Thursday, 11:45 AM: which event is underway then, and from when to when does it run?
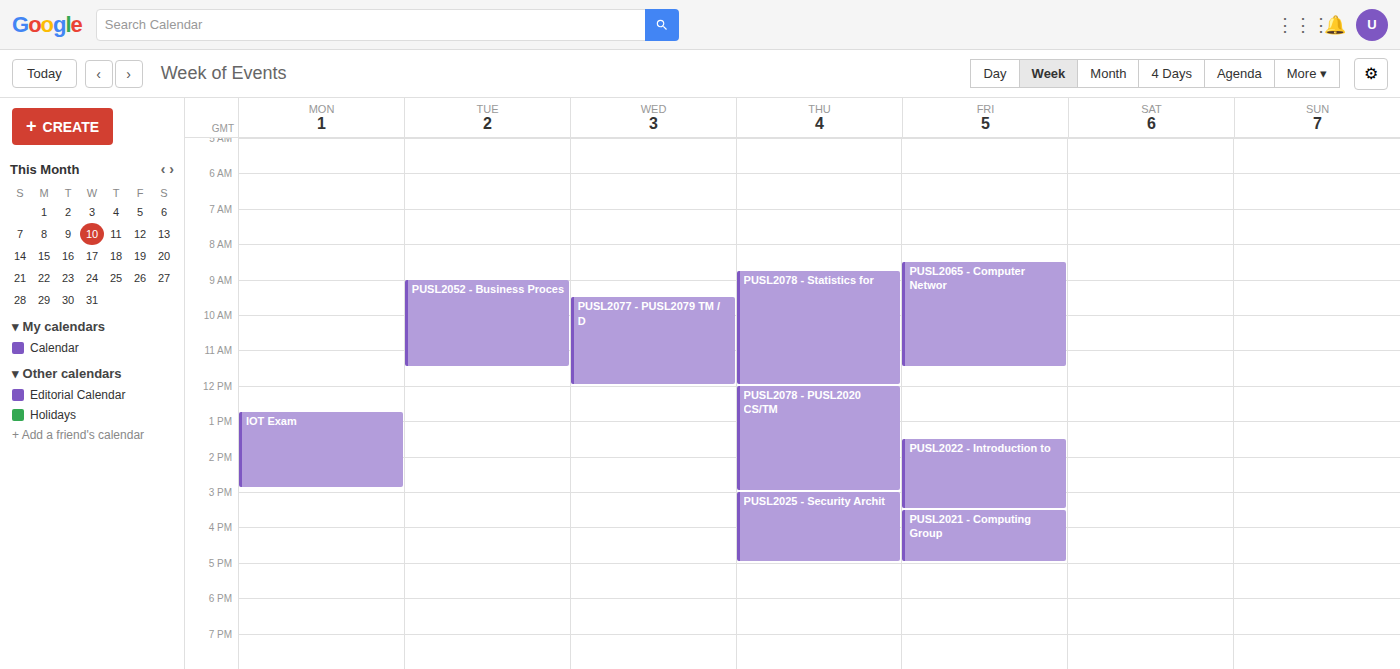
"PUSL2078 - Statistics for", 8:45 AM to 12:00 PM